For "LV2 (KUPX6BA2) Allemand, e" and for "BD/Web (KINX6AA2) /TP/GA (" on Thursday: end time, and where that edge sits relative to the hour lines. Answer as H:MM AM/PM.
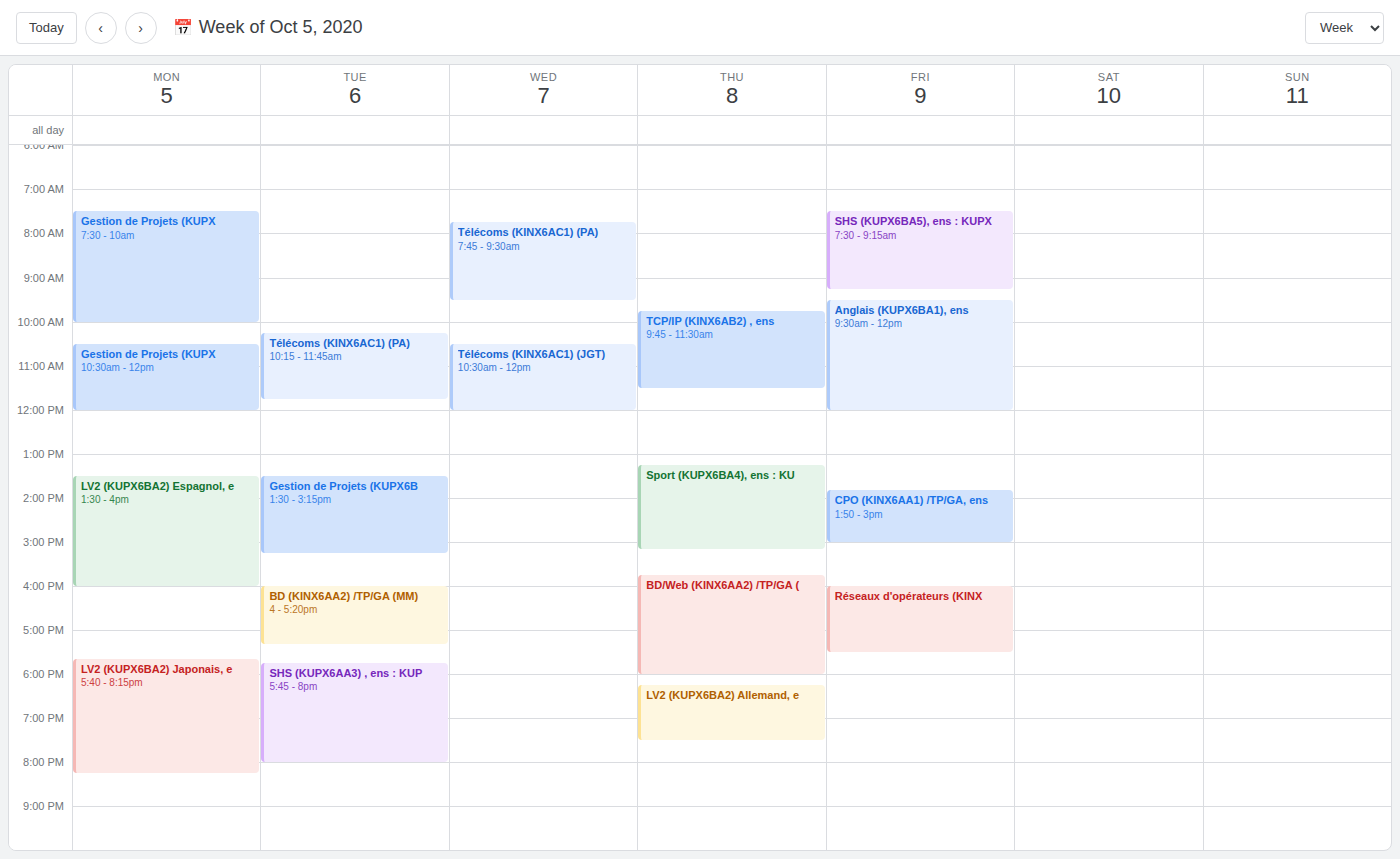
"LV2 (KUPX6BA2) Allemand, e": 7:30 PM, halfway between the 7 PM and 8 PM lines. "BD/Web (KINX6AA2) /TP/GA (": 6:00 PM, exactly on the 6 PM line.